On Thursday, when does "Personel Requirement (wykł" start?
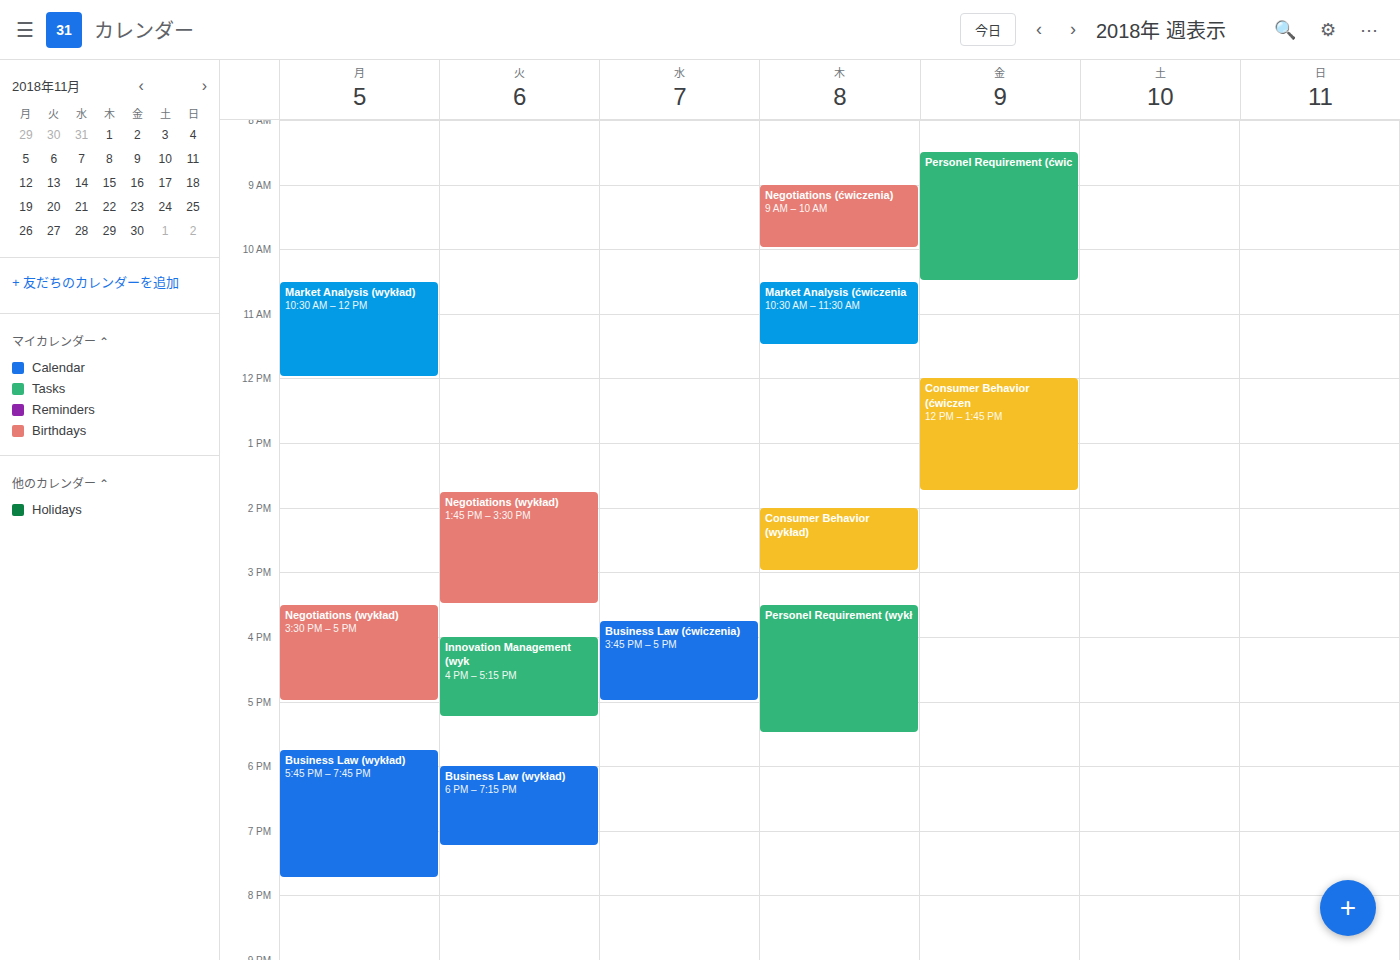
3:30 PM